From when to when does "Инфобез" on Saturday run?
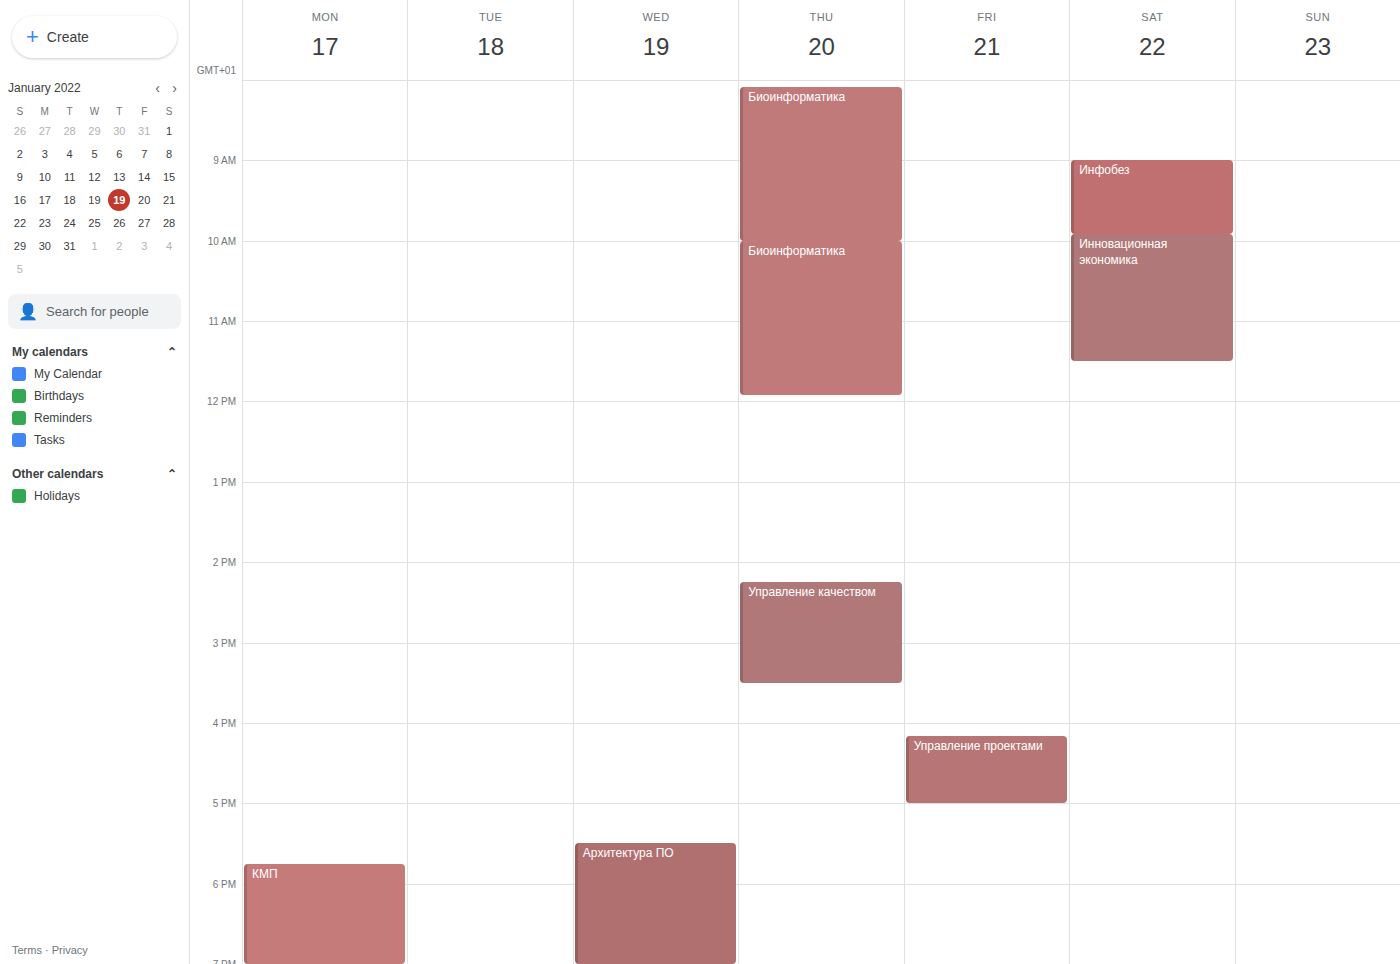
9:00 AM to 9:55 AM